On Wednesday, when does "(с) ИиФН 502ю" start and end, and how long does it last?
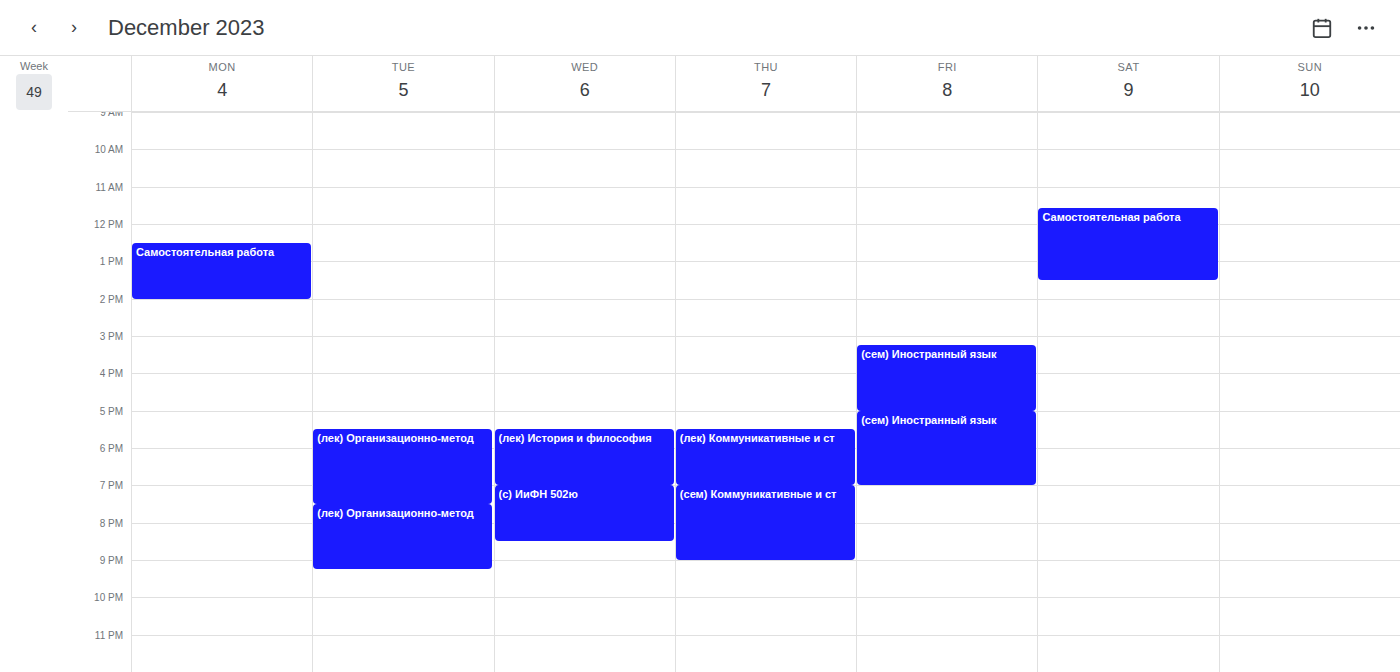
7:00 PM to 8:30 PM, 1 hour 30 minutes